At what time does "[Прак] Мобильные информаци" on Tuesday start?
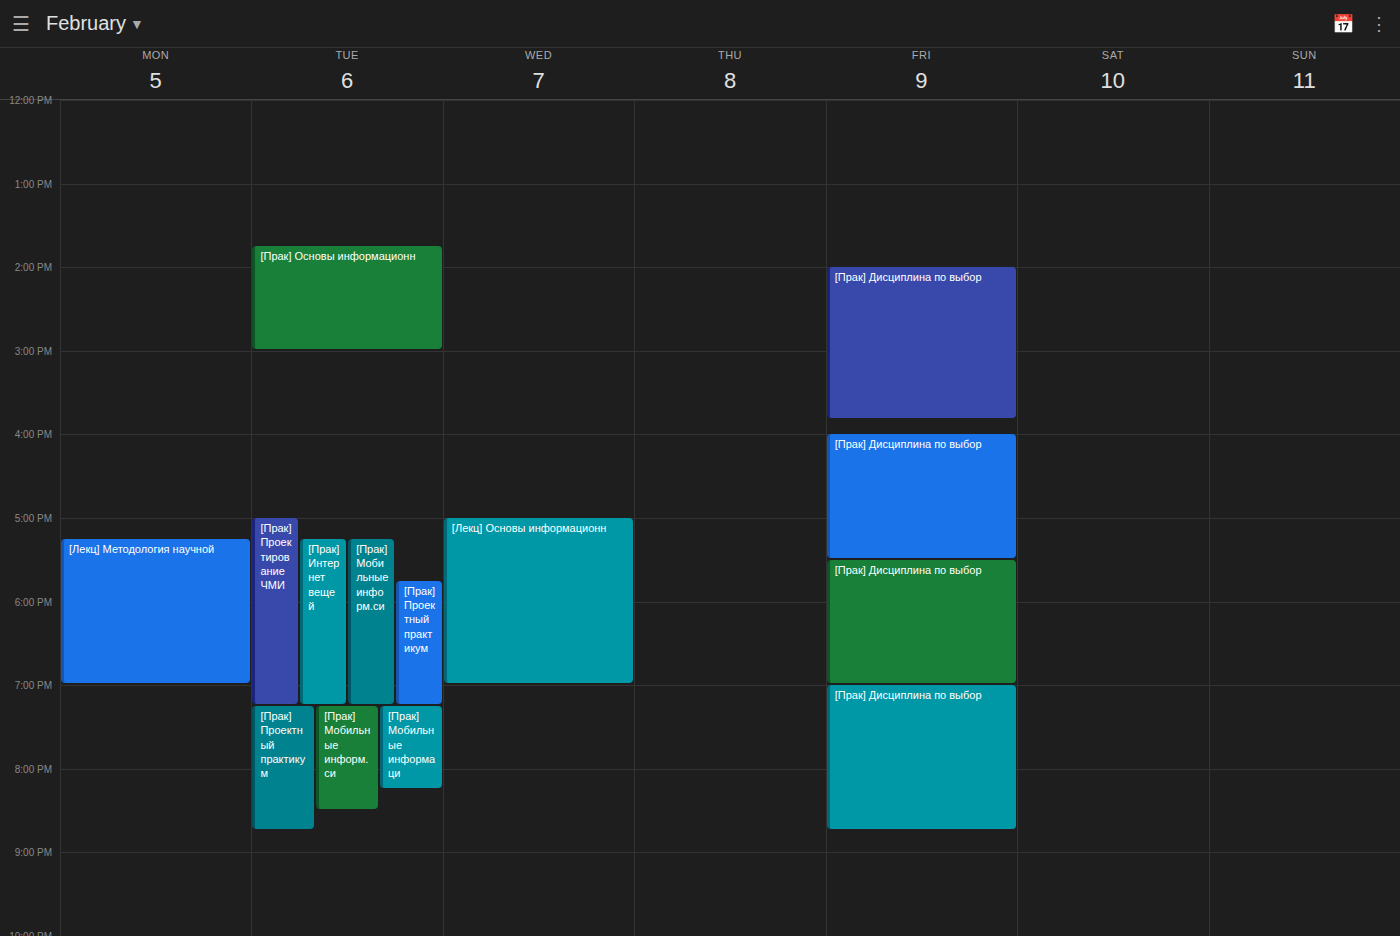
7:15 PM